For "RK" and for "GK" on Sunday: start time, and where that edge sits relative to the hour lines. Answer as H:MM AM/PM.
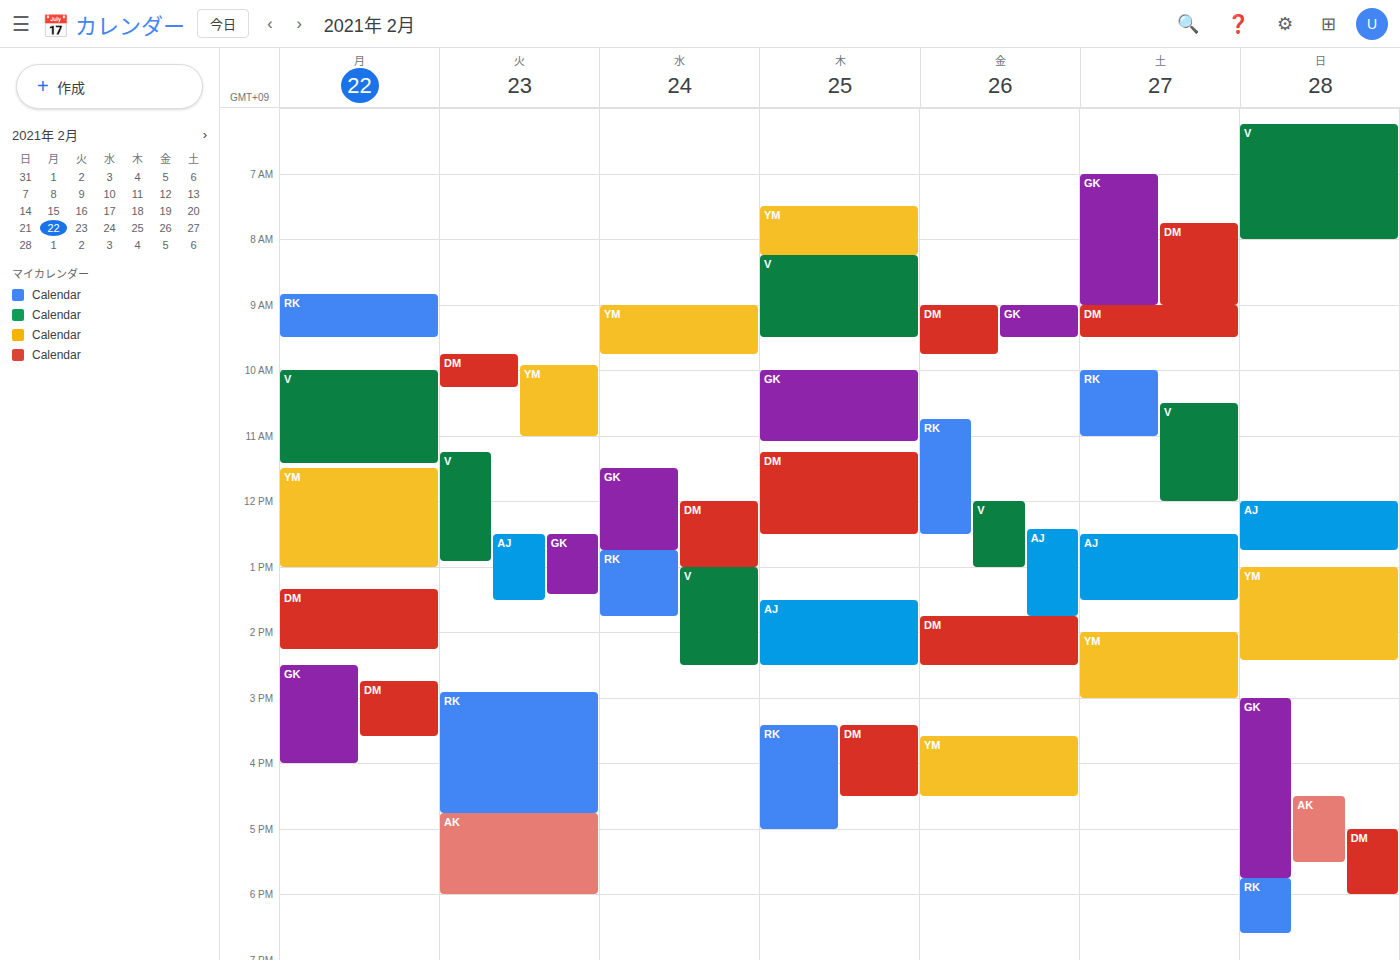
"RK": 5:45 PM, neither: three quarters of the way from the 5 PM line to the 6 PM line. "GK": 3:00 PM, exactly on the 3 PM line.